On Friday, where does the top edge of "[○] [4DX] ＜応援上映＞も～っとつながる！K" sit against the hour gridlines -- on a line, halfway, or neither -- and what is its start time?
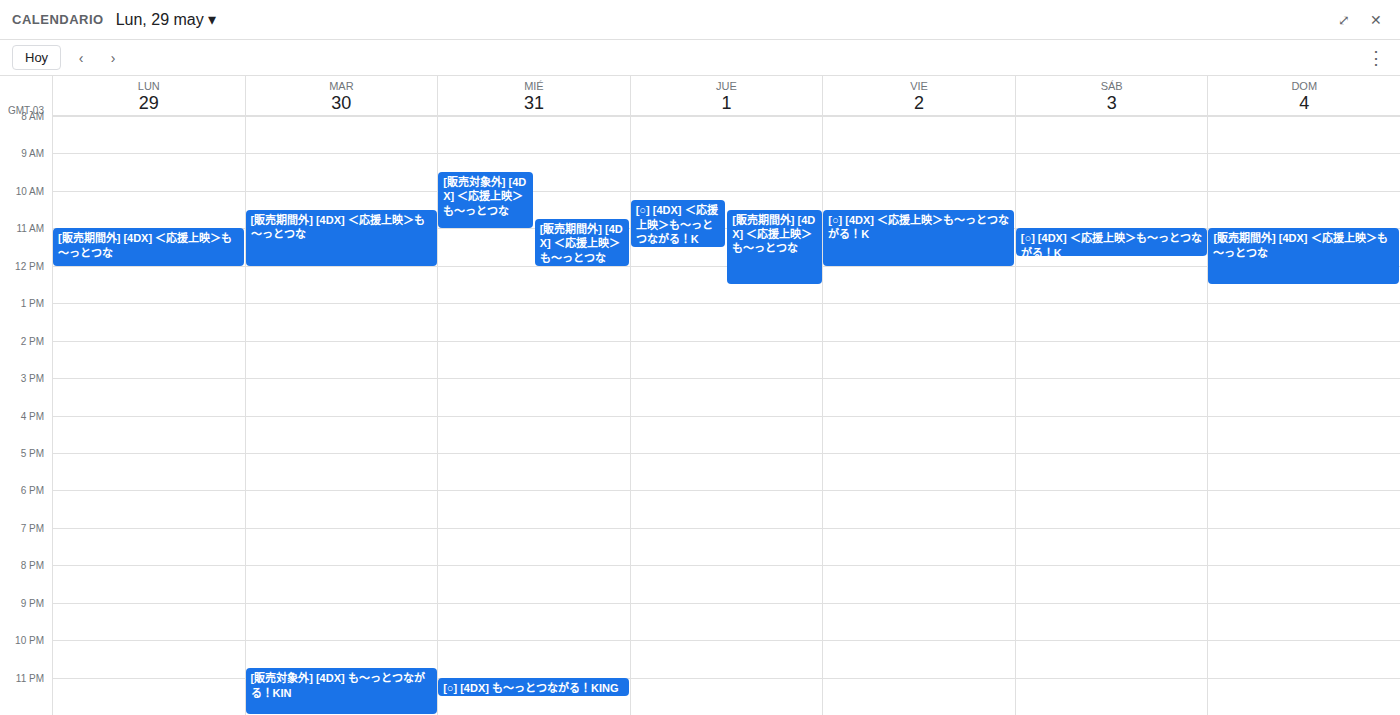
10:30 AM -- halfway between the 10 AM and 11 AM lines.